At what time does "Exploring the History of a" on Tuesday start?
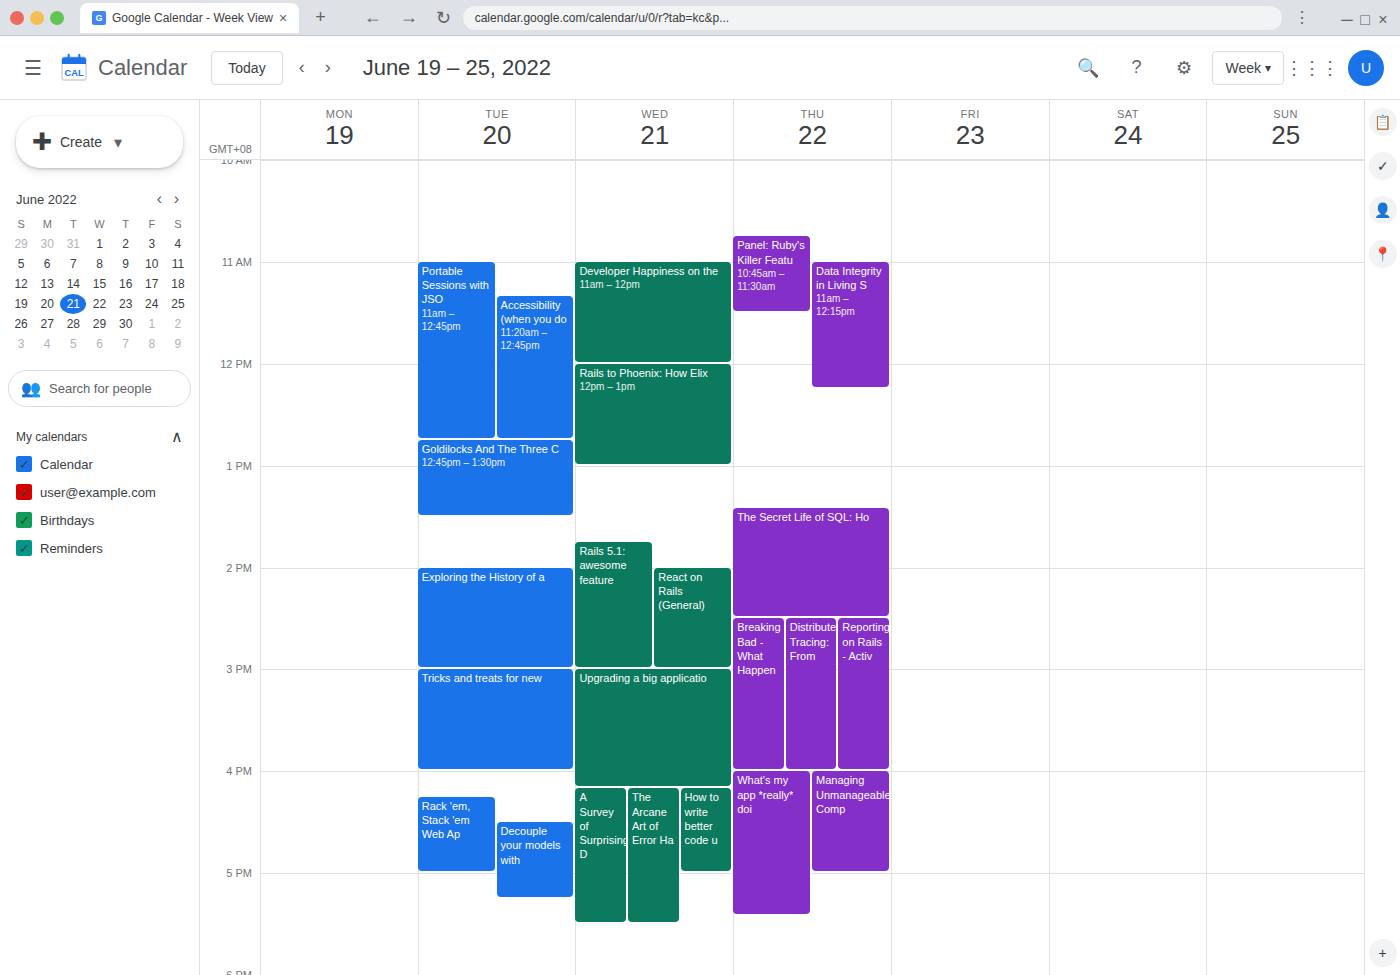
14:00